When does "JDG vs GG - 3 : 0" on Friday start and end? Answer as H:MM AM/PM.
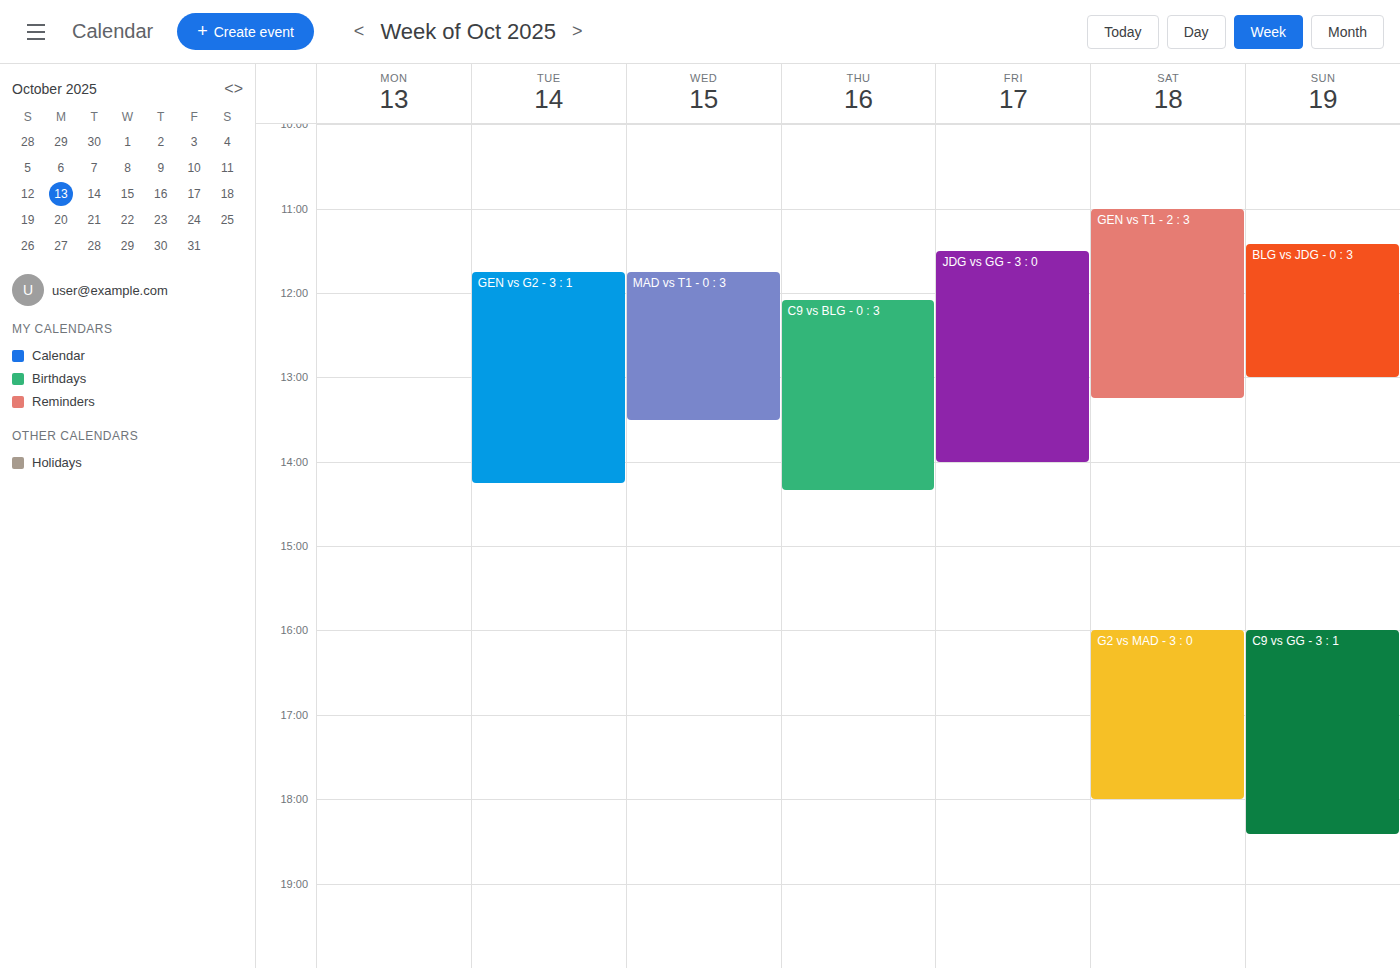
11:30 AM to 2:00 PM